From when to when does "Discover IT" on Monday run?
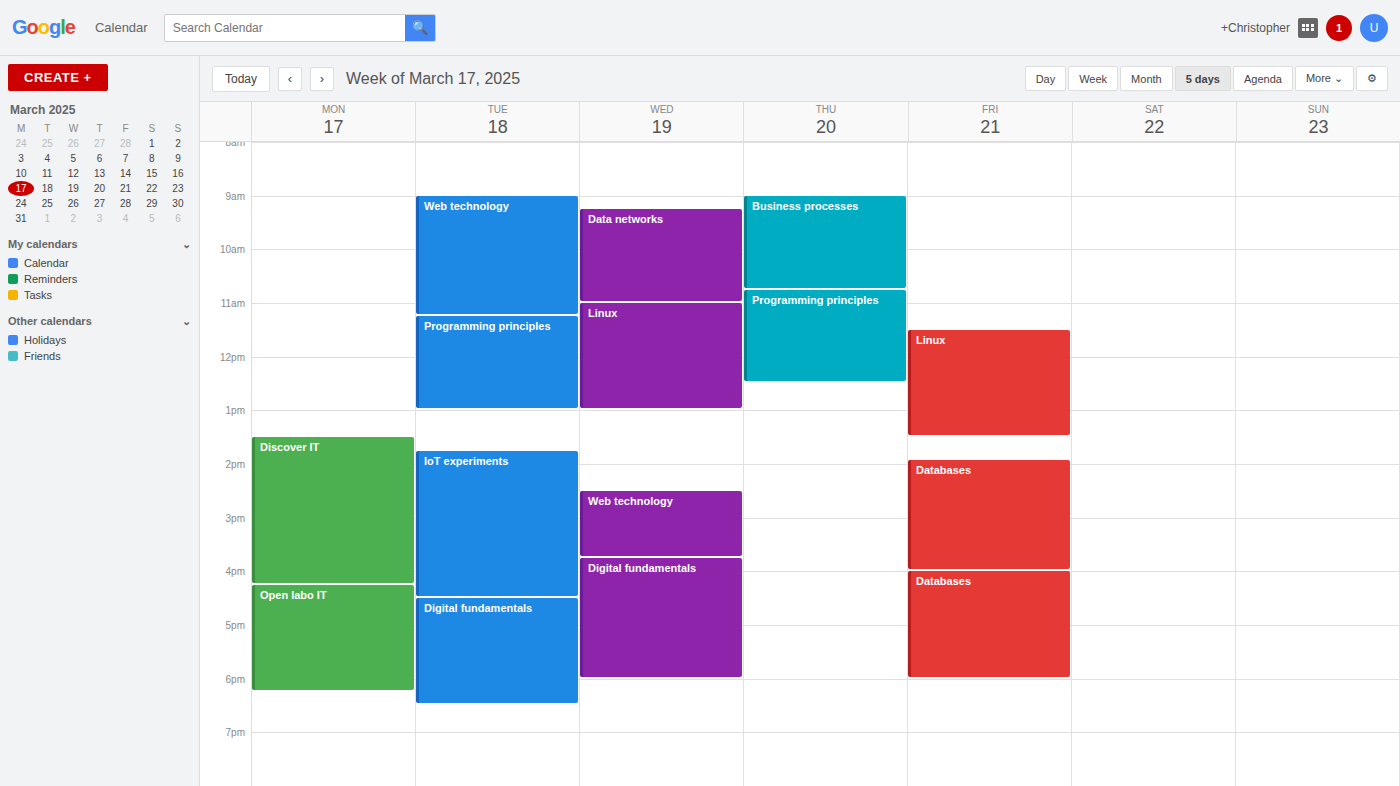
1:30 PM to 4:15 PM